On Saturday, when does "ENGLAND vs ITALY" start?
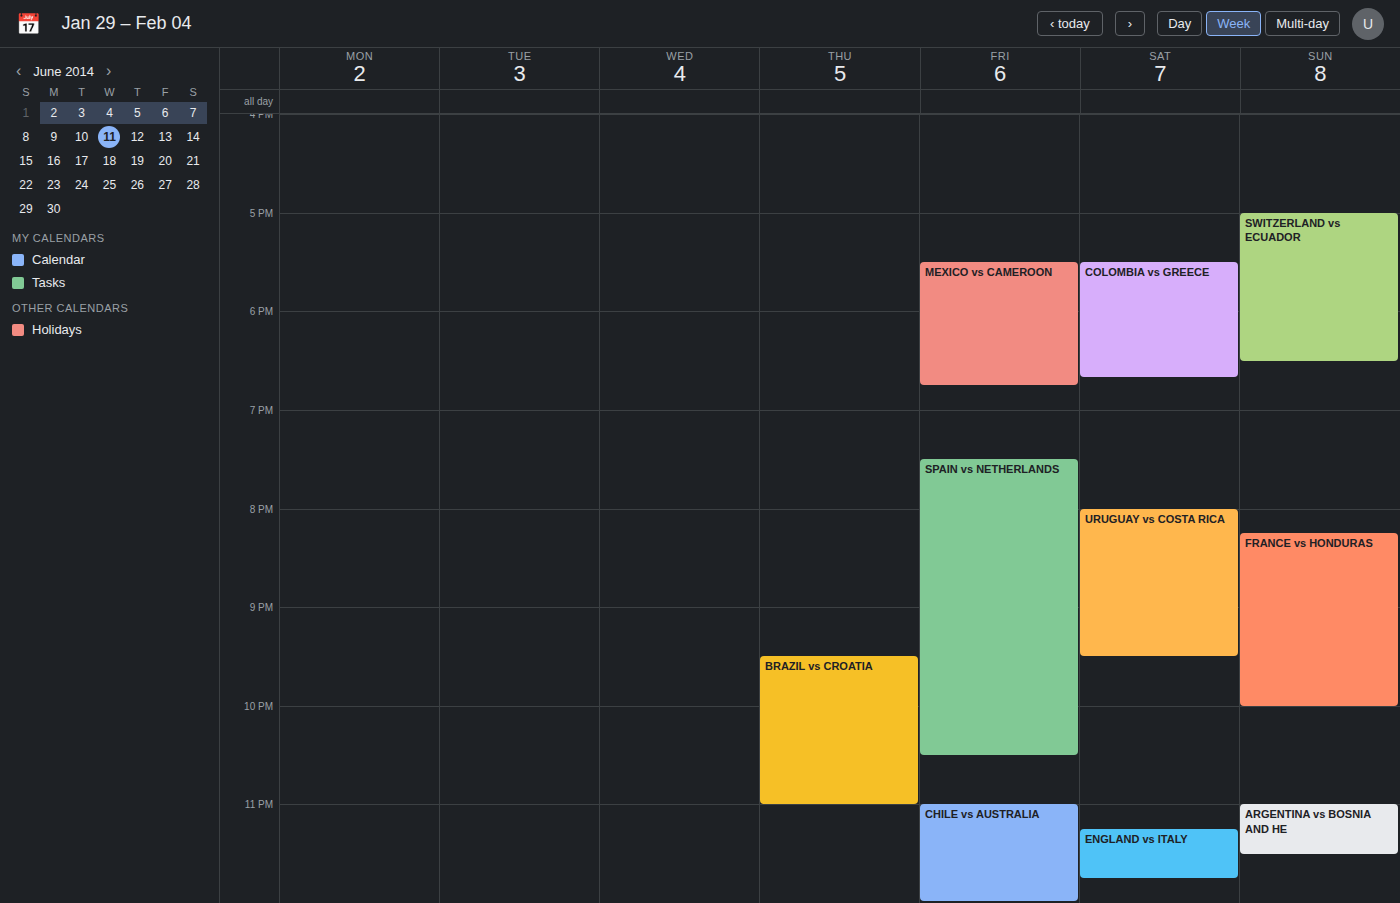
11:15 PM